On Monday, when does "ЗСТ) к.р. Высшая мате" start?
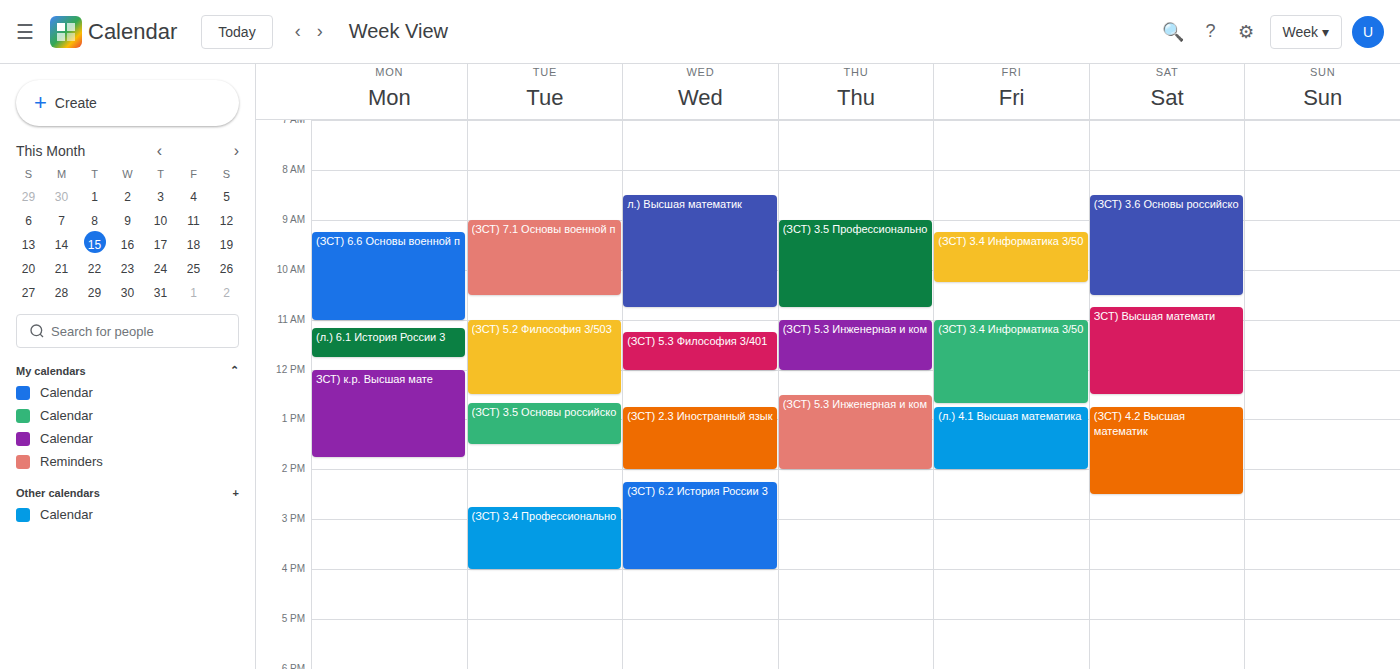
12:00 PM